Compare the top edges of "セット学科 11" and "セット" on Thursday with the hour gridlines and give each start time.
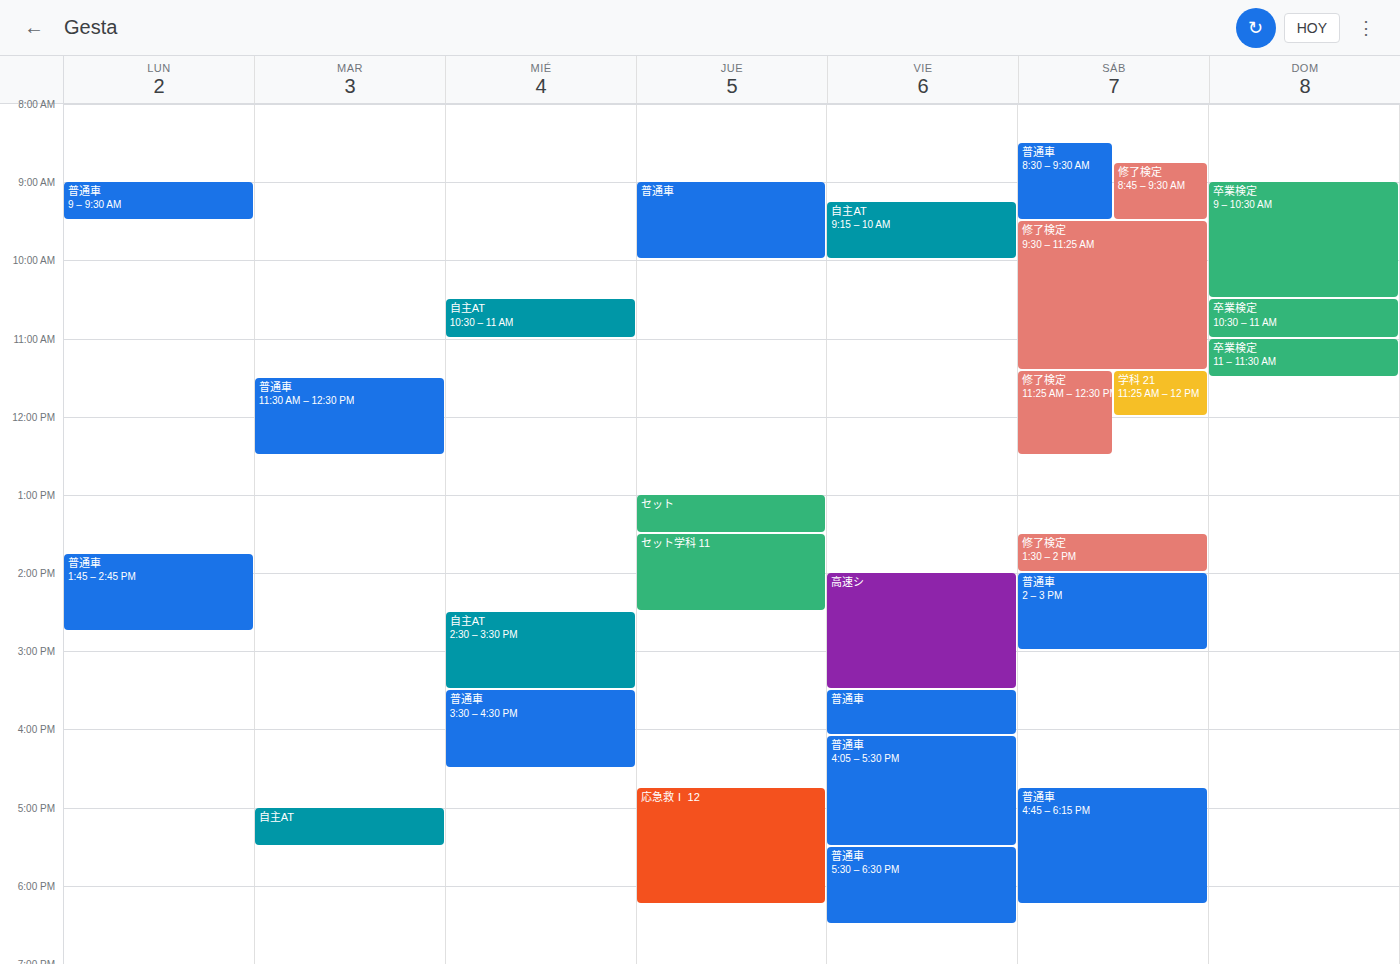
"セット学科 11": 1:30 PM, halfway between the 1 PM and 2 PM lines. "セット": 1:00 PM, exactly on the 1 PM line.